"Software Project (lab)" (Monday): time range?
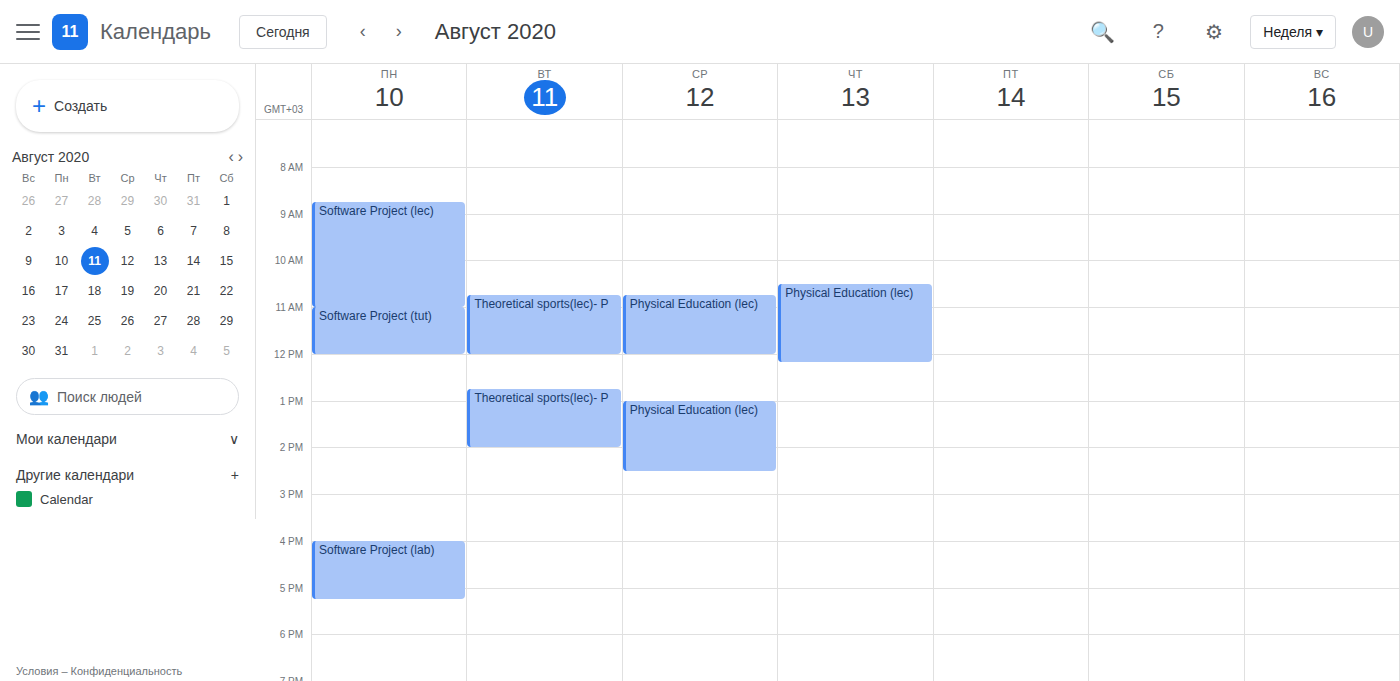
4:00 PM to 5:15 PM